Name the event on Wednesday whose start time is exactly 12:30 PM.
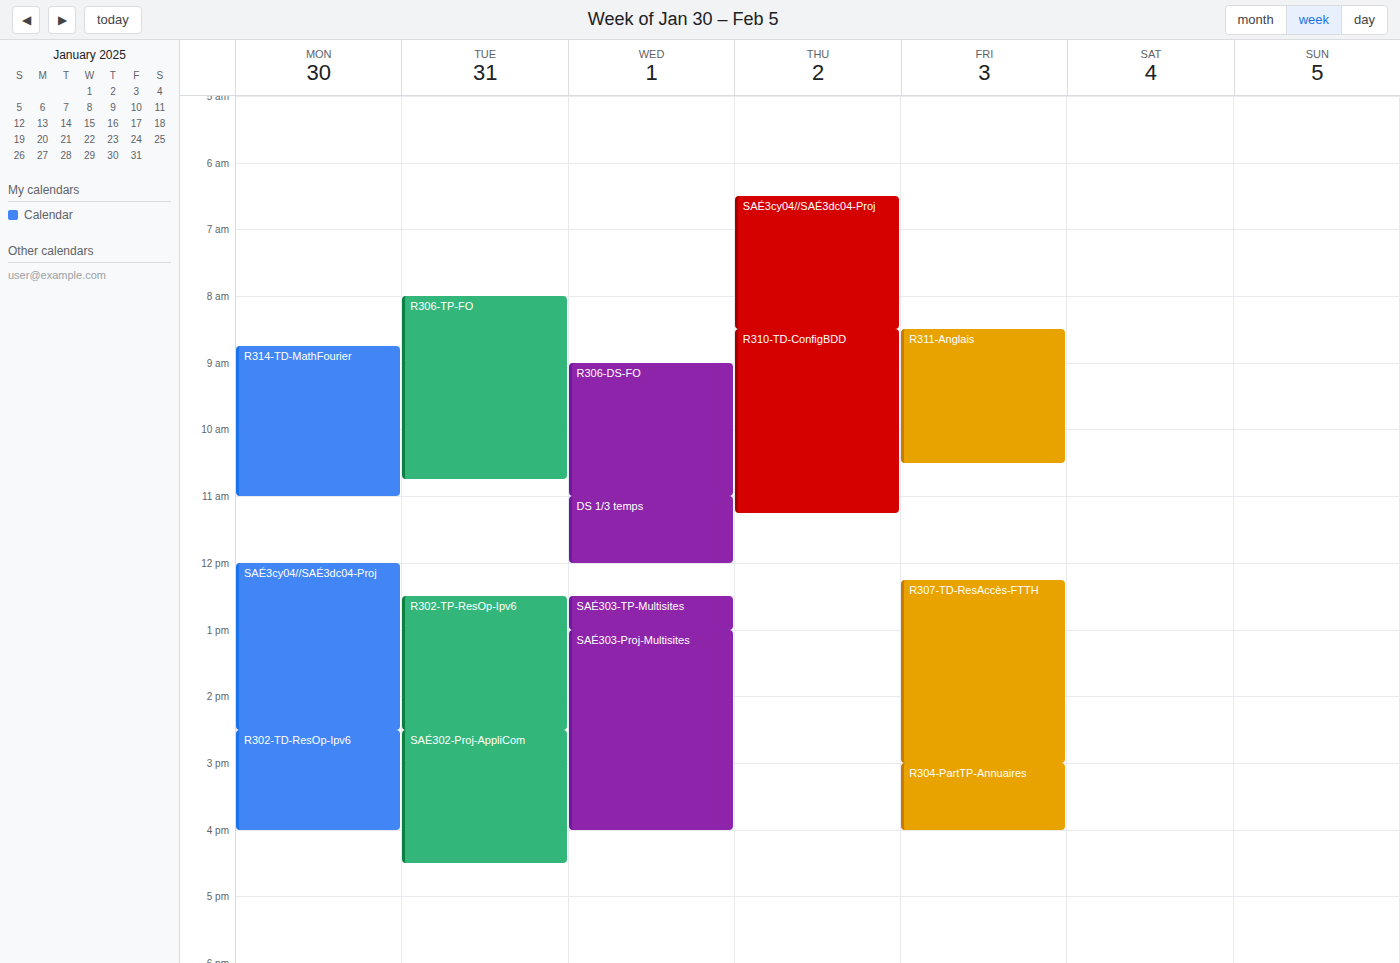
"SAÉ303-TP-Multisites"